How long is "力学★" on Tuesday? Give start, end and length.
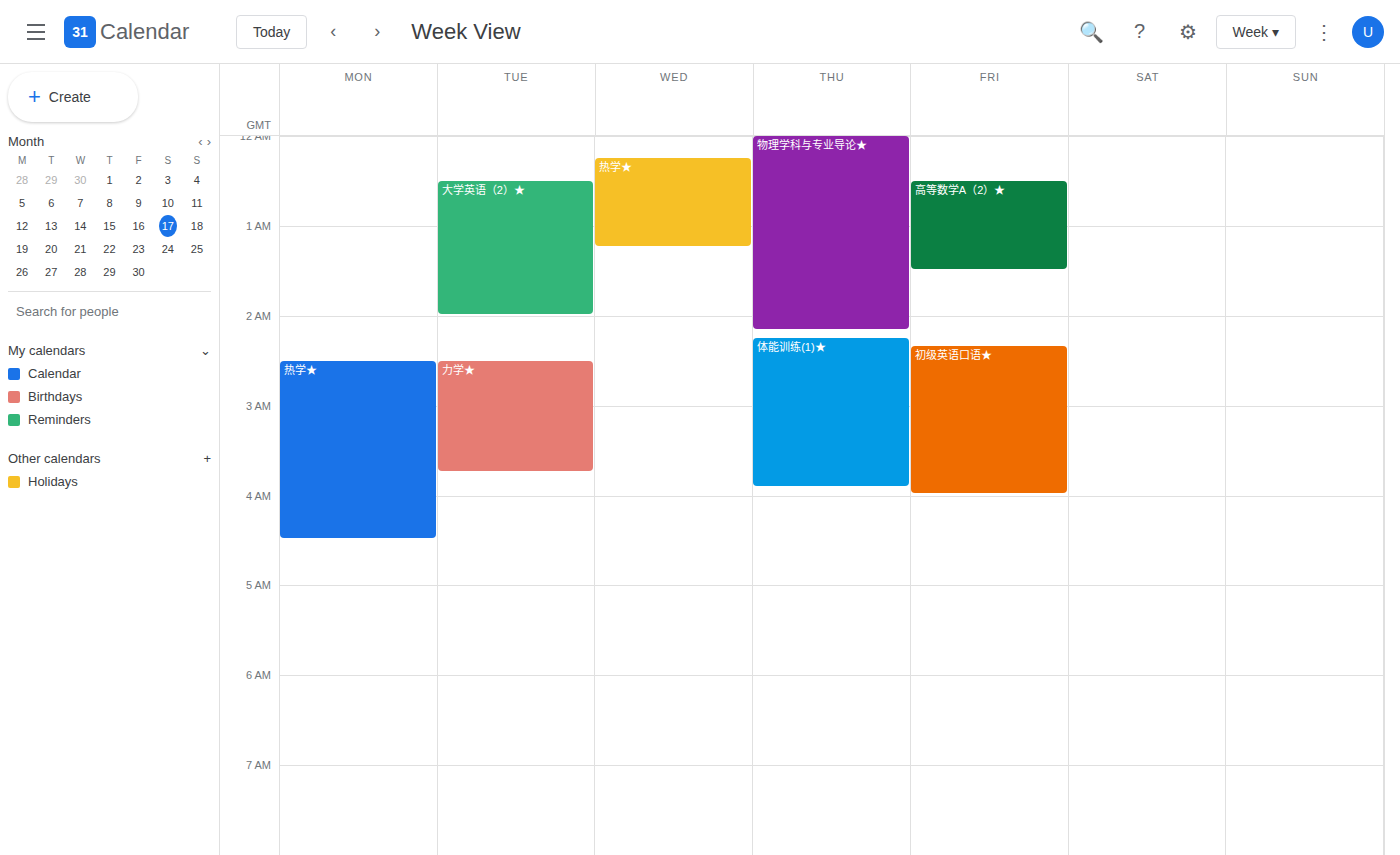
2:30 AM to 3:45 AM, 1 hour 15 minutes